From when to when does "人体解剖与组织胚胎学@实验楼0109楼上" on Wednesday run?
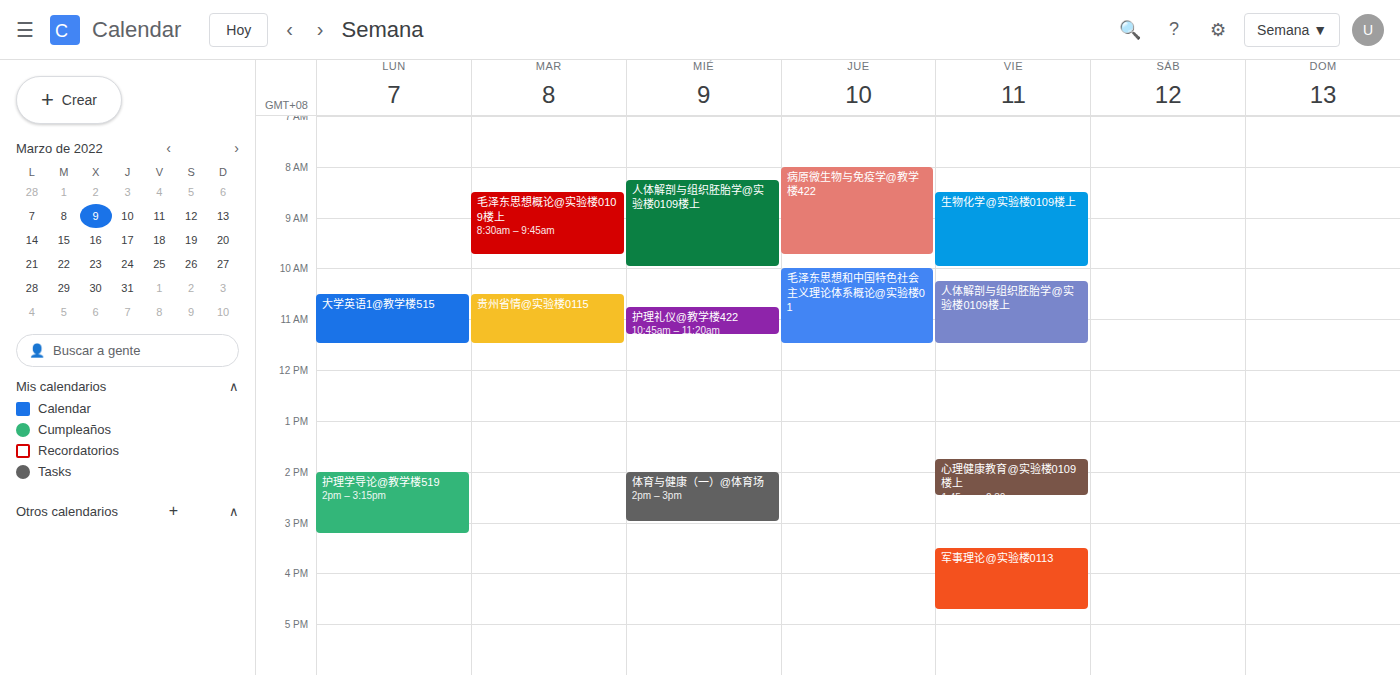
8:15 AM to 10:00 AM